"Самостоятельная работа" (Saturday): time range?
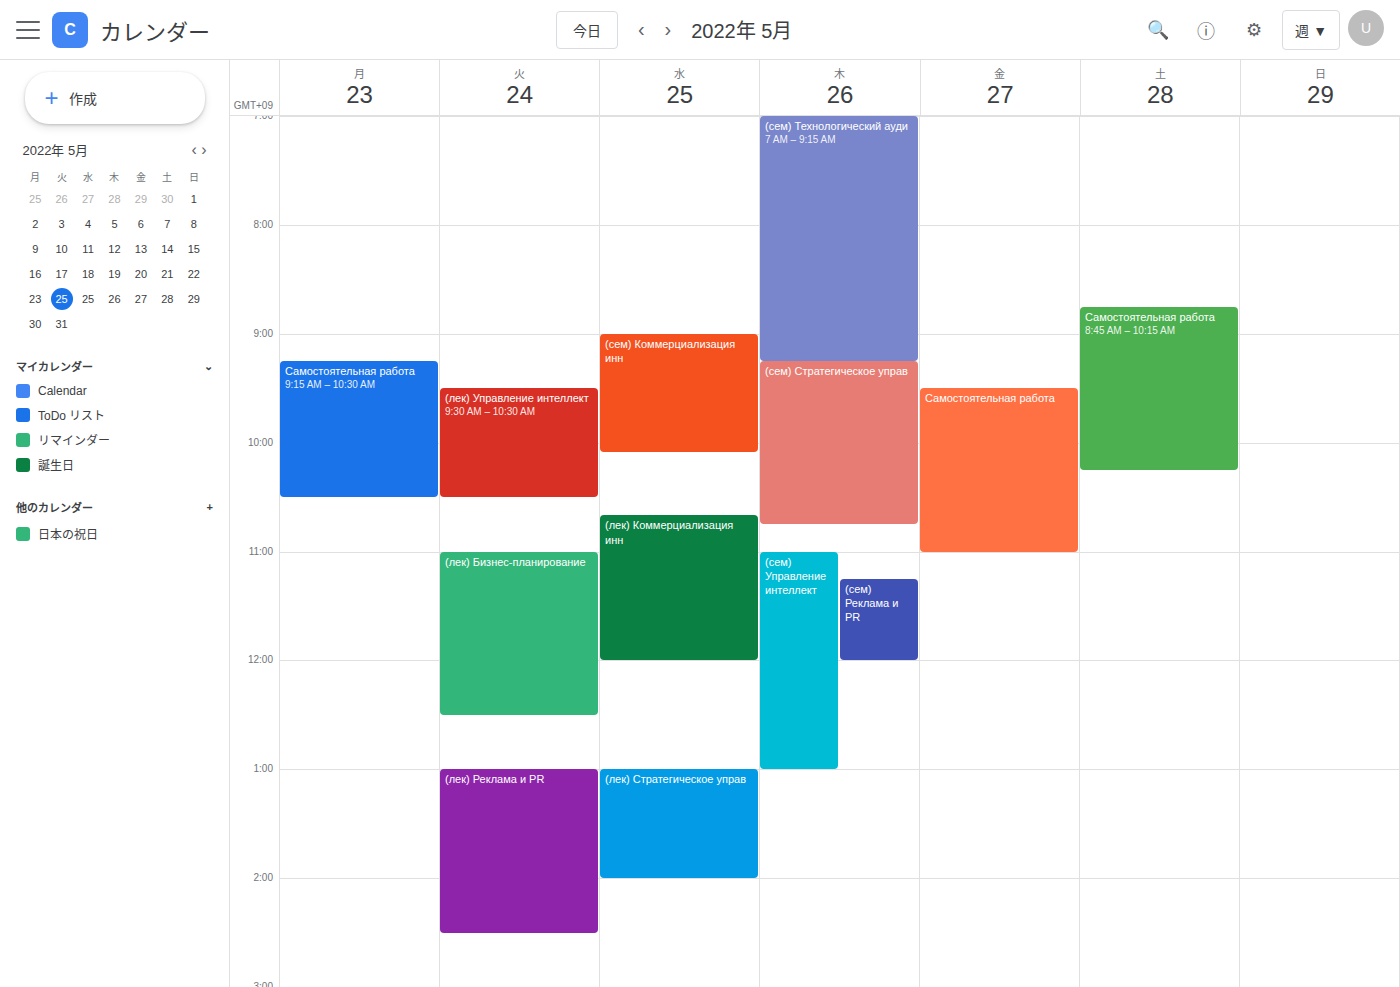
8:45 AM to 10:15 AM